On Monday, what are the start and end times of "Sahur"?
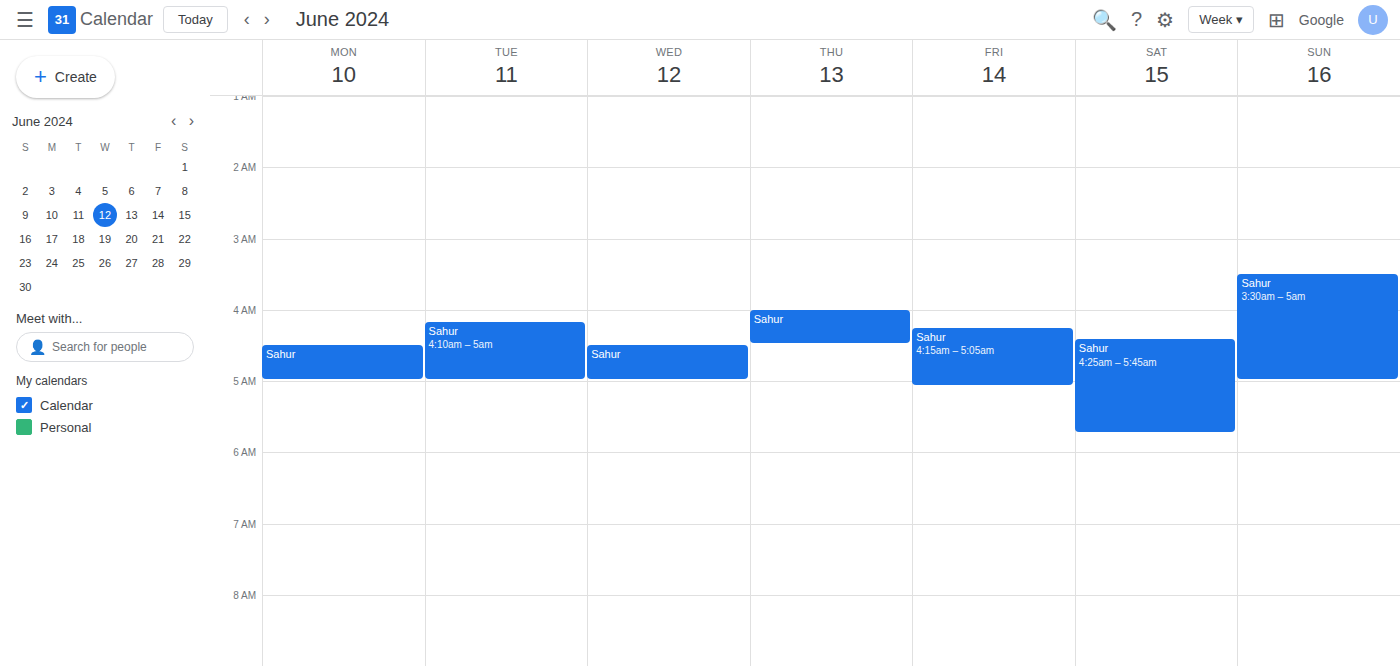
4:30 AM to 5:00 AM